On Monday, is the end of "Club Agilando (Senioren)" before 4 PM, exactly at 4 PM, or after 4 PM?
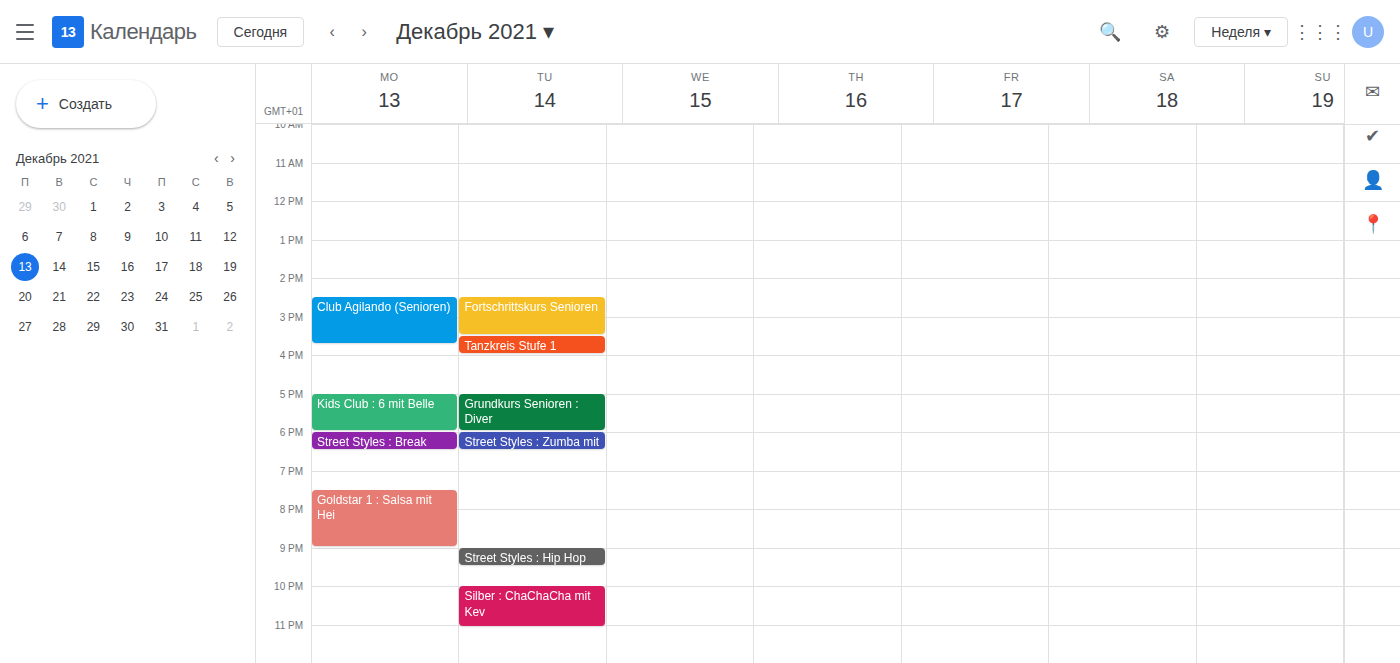
3:45 PM -- before 4 PM, 15 minutes above the 4 PM line.